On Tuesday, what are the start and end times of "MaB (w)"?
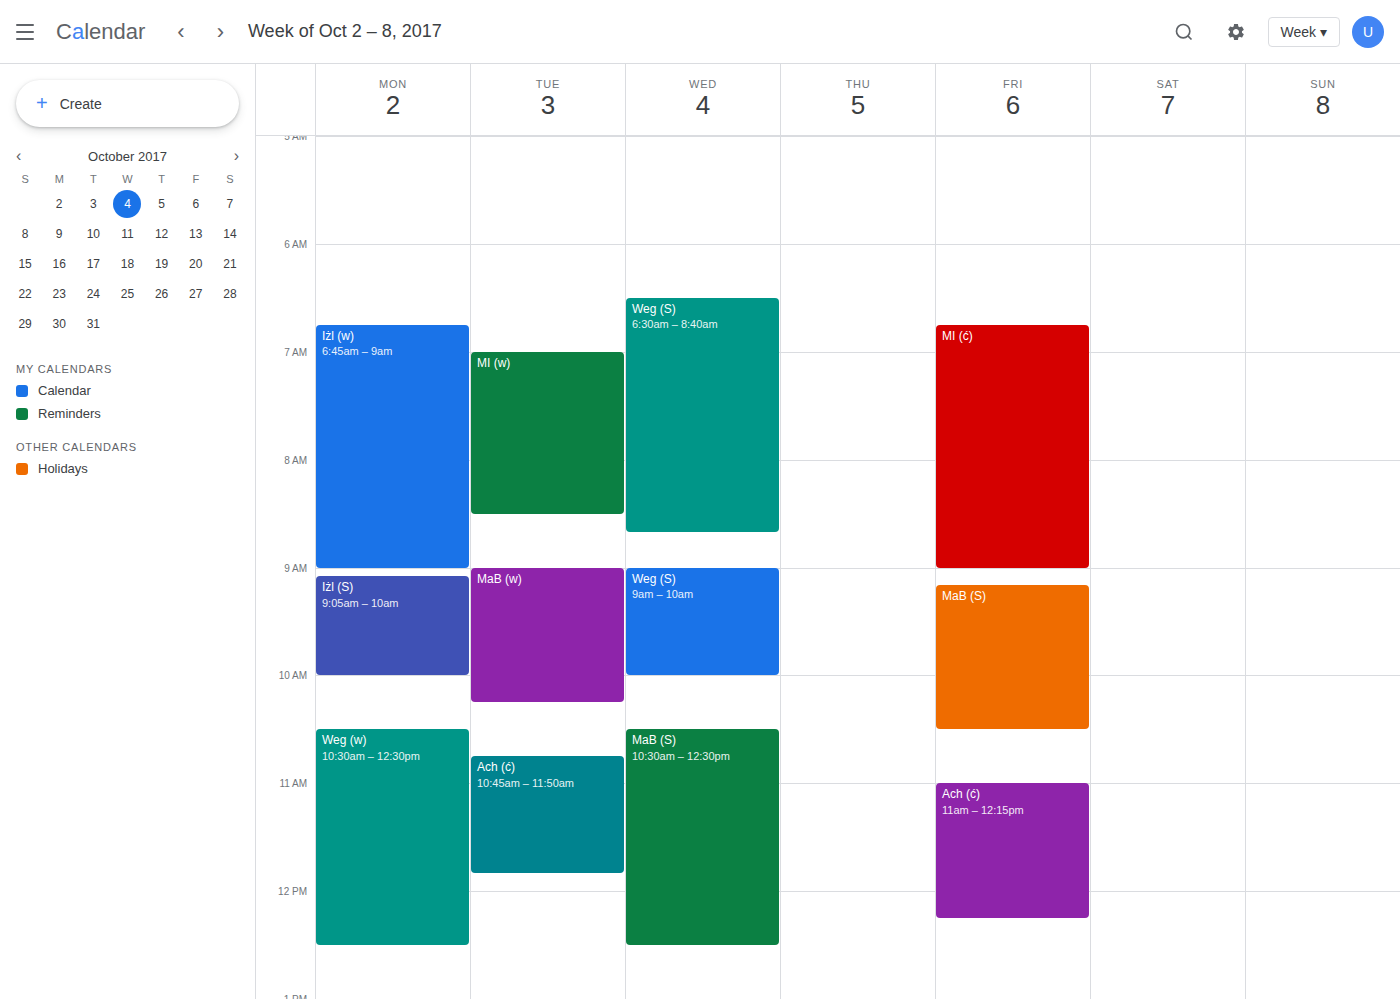
9:00 AM to 10:15 AM